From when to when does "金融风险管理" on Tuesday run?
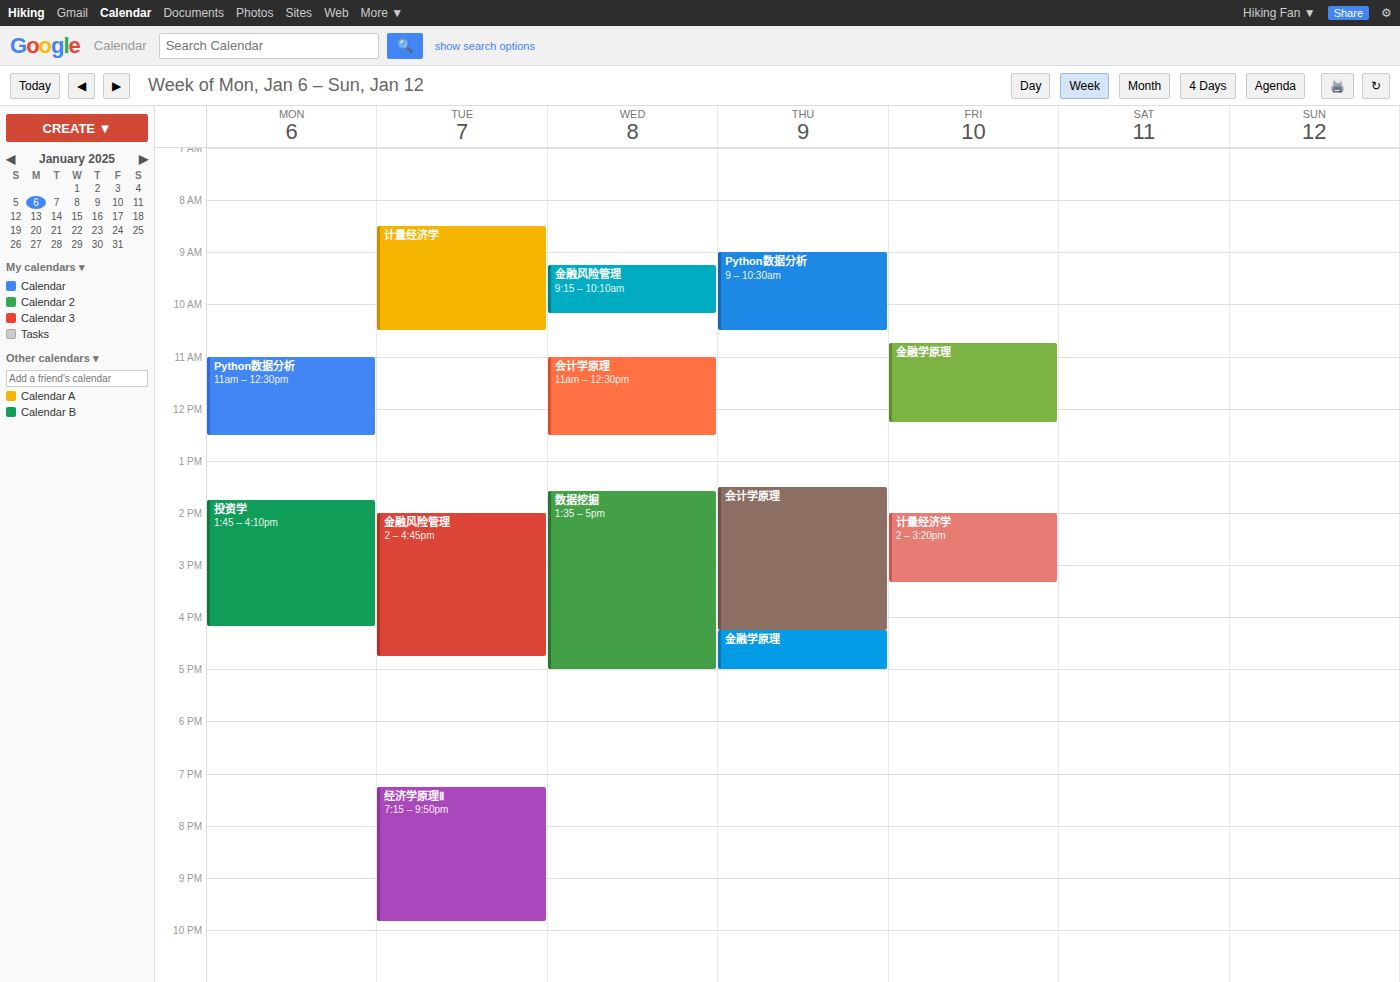
14:00 to 16:45